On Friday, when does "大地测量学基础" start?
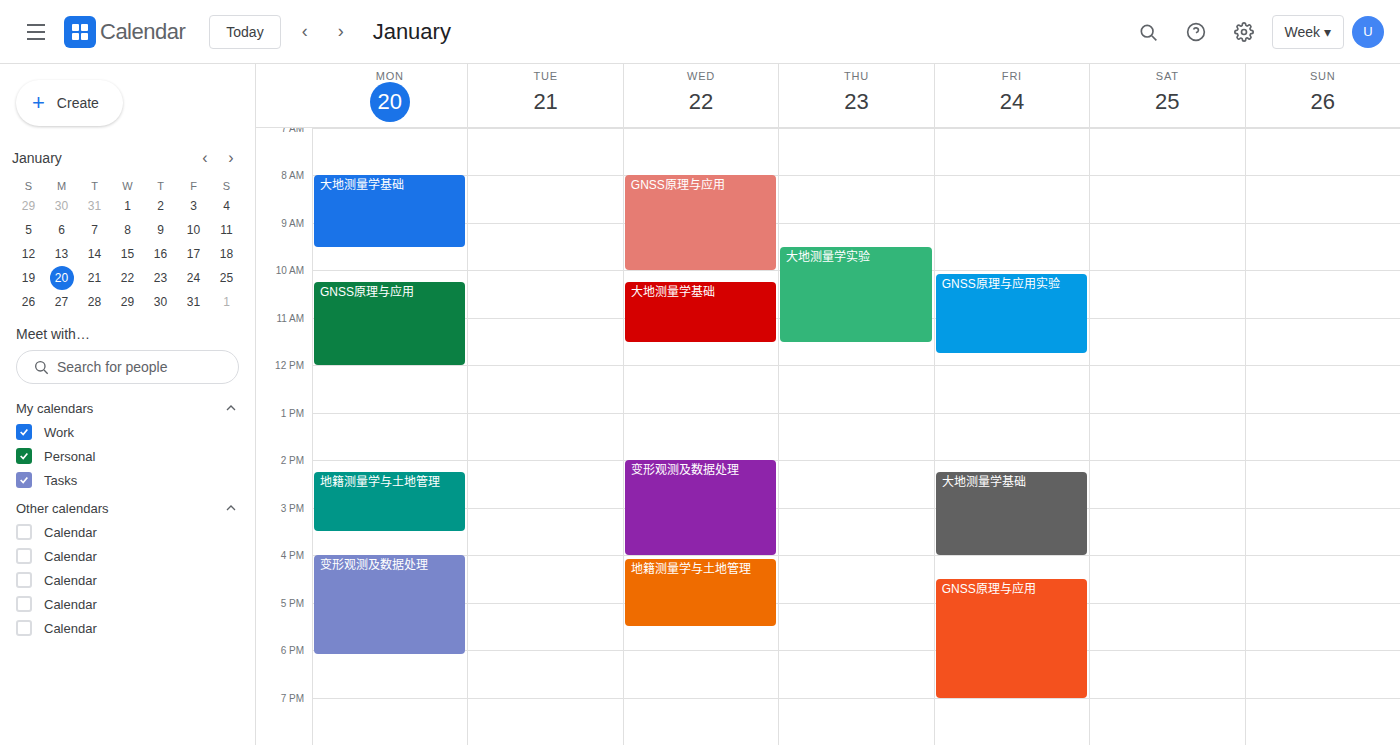
14:15